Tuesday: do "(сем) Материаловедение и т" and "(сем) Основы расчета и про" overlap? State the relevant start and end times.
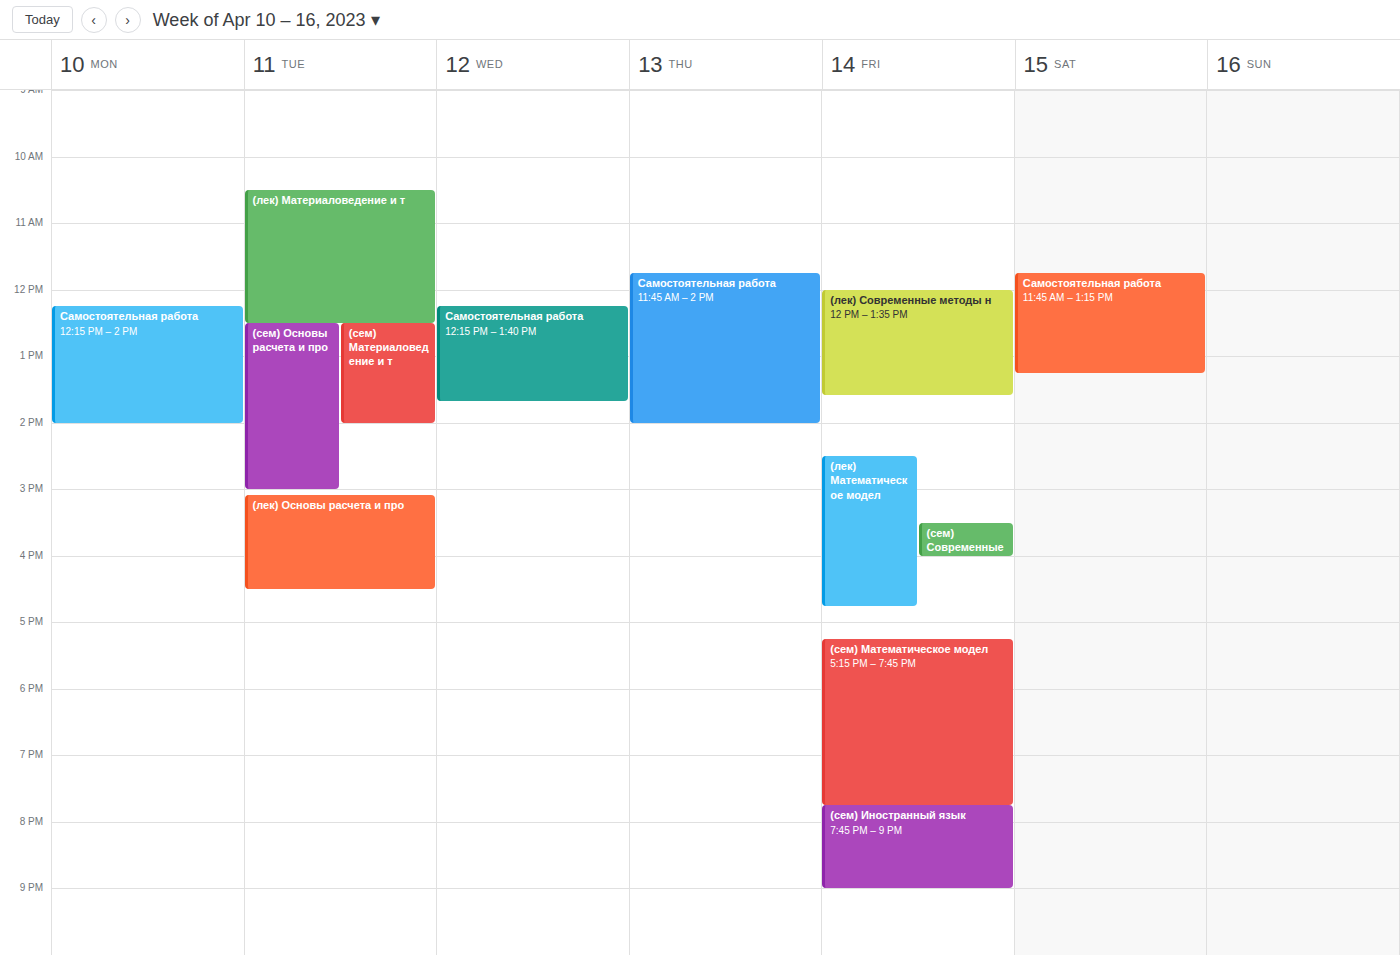
"(сем) Материаловедение и т" runs 12:30 PM to 2:00 PM, inside "(сем) Основы расчета и про" -- they overlap.